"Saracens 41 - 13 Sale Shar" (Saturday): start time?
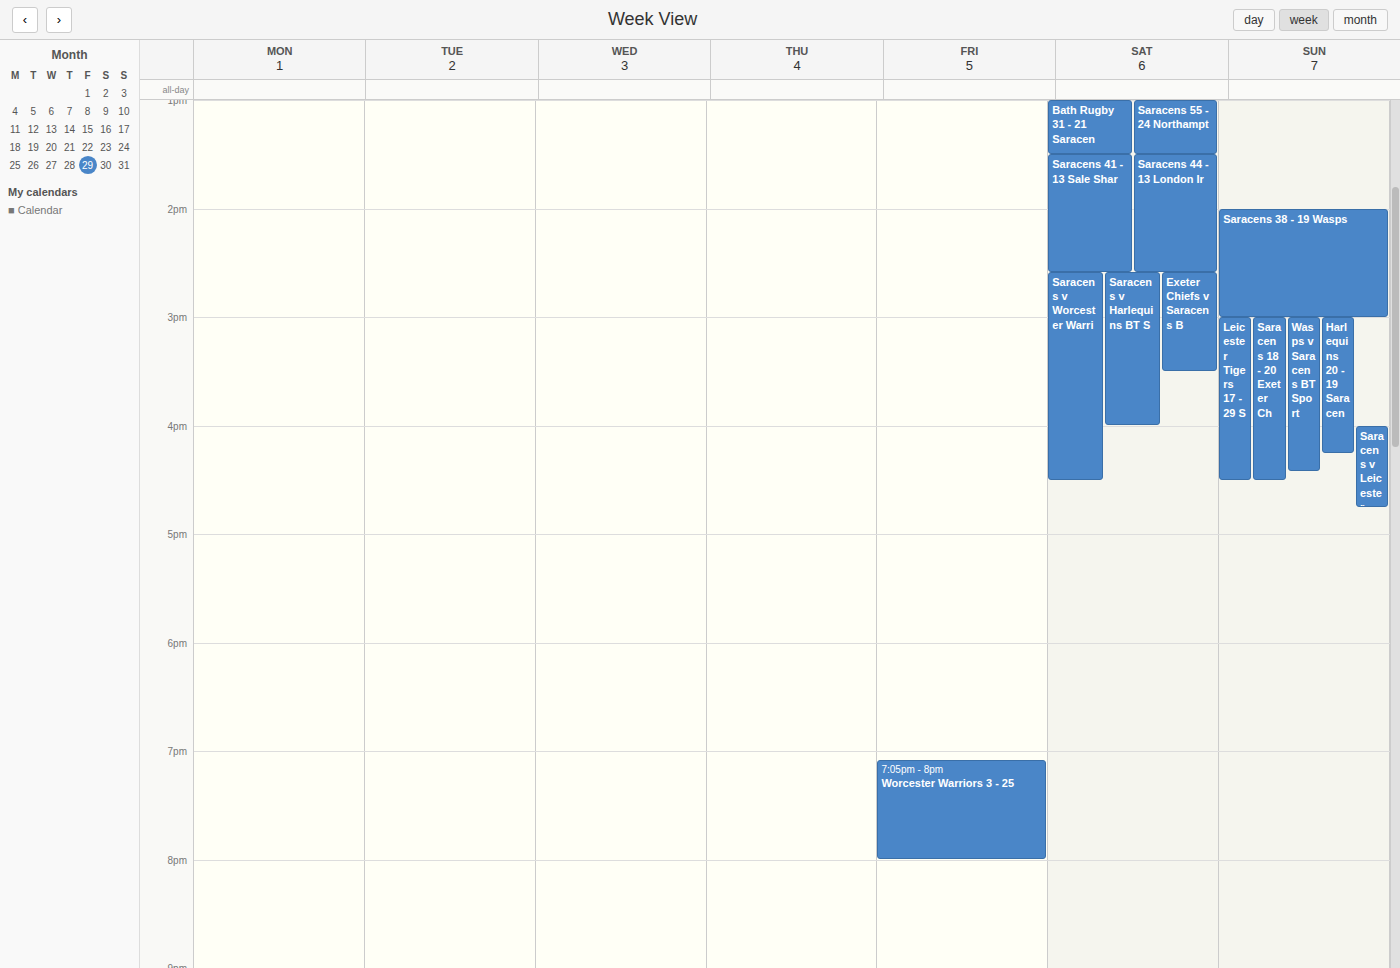
1:30 PM